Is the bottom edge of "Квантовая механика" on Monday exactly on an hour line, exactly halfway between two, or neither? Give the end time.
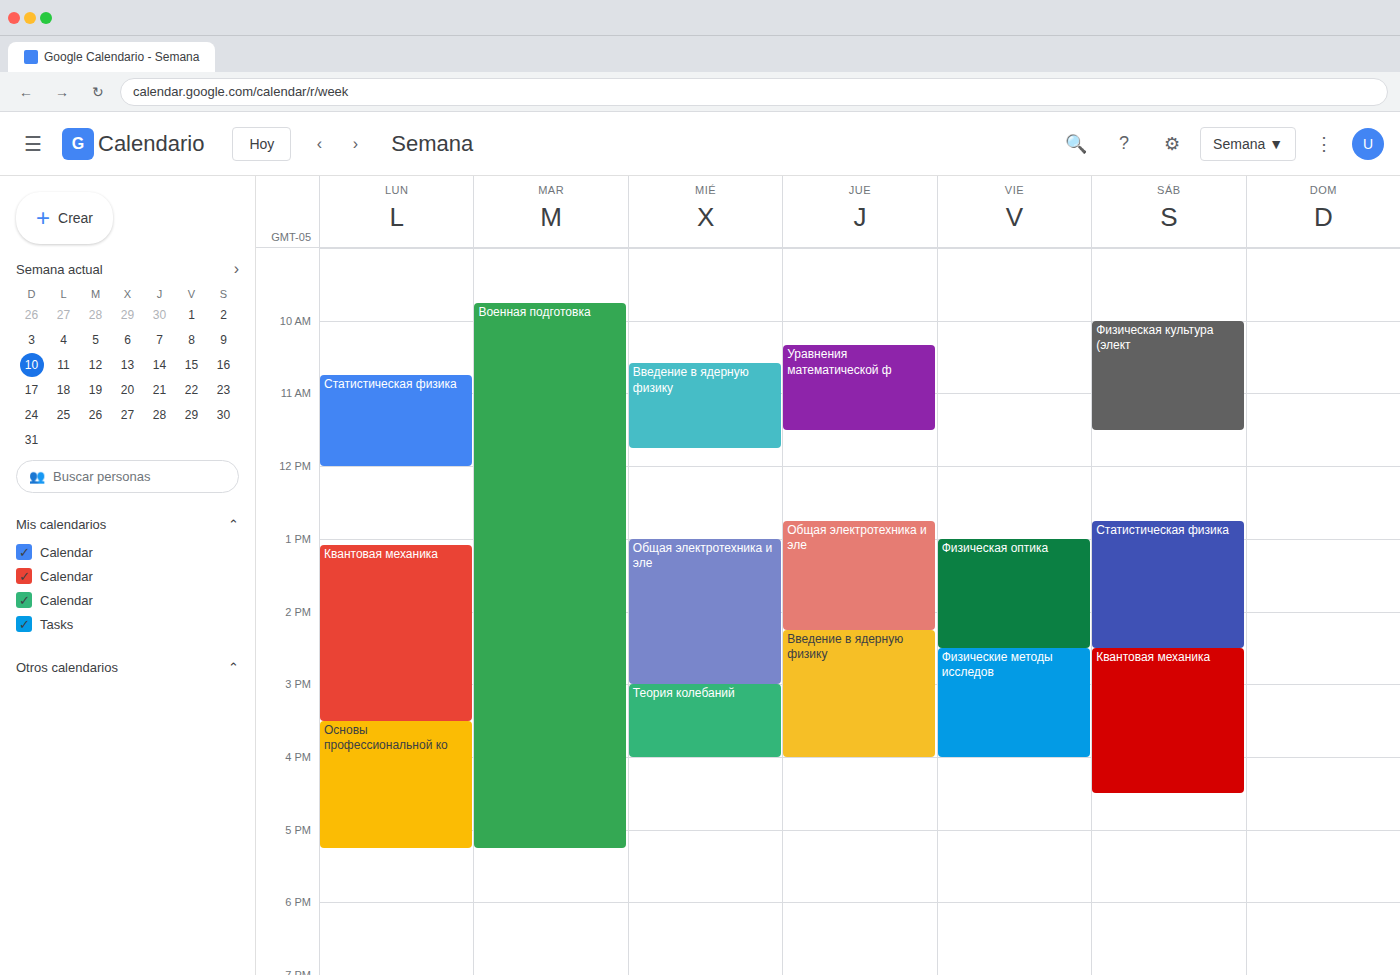
15:30 -- halfway between the 15:00 and 16:00 lines.